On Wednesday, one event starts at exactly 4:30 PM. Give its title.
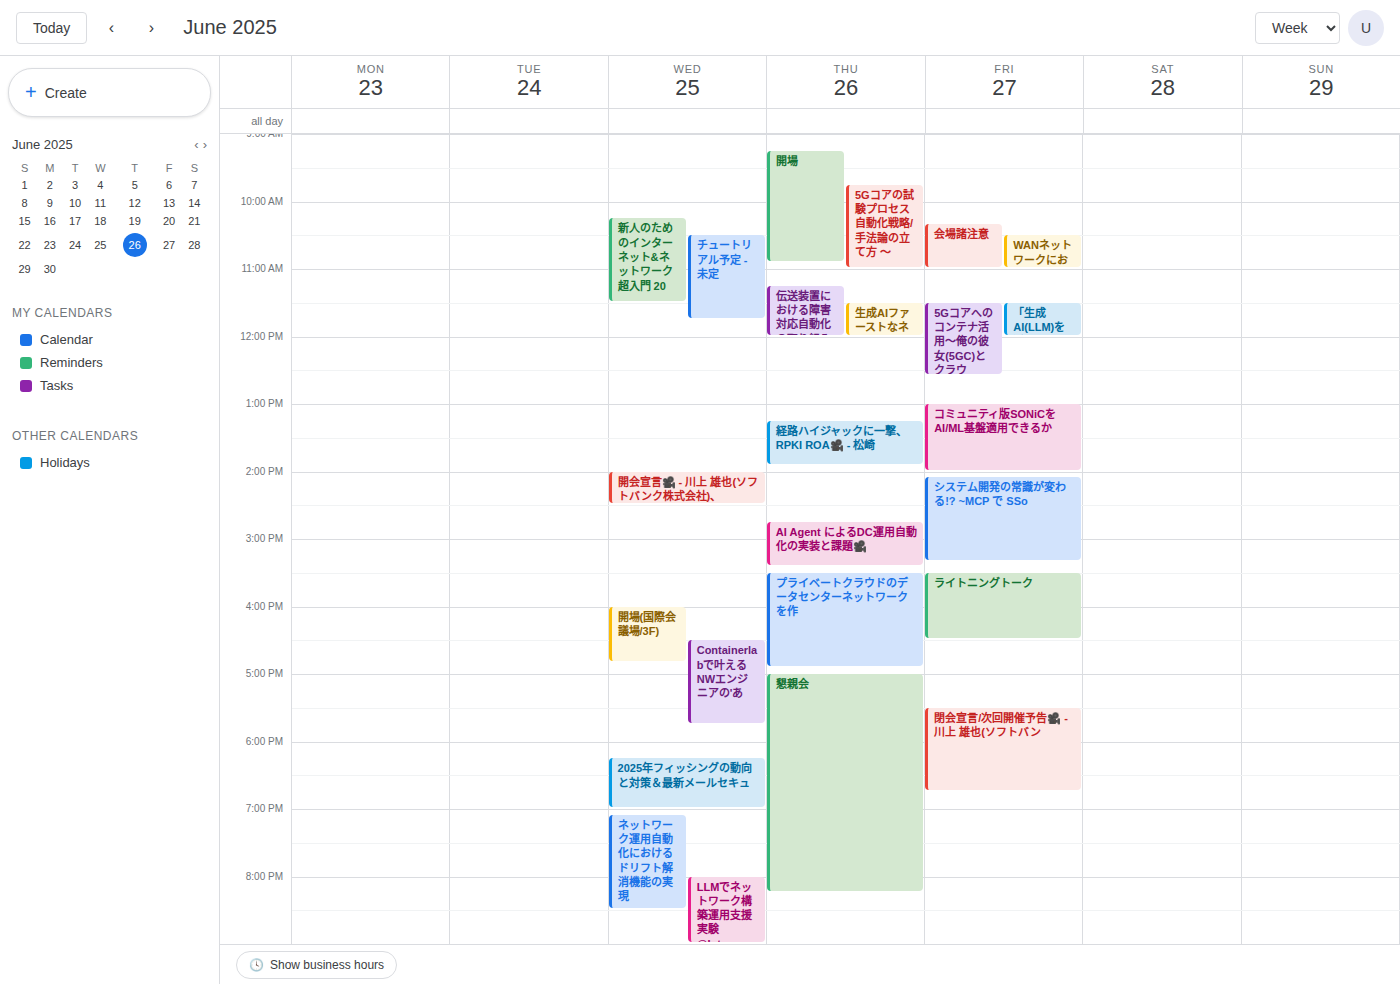
"Containerlabで叶えるNWエンジニアの'あ"